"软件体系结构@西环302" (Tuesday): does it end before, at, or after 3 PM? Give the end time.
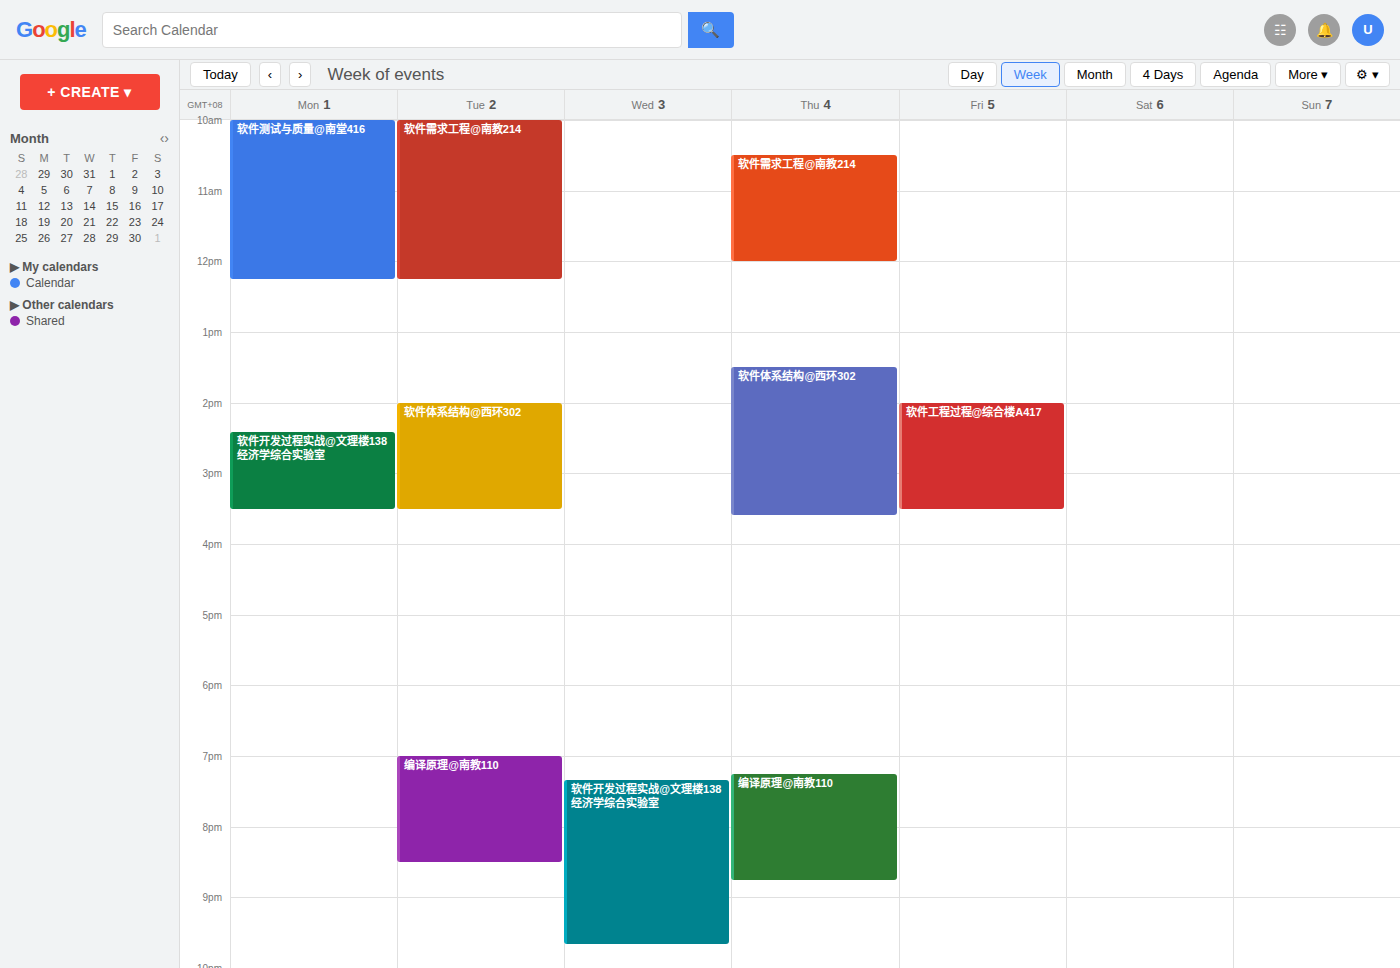
3:30 PM -- after 3 PM, 30 minutes below the 3 PM line.